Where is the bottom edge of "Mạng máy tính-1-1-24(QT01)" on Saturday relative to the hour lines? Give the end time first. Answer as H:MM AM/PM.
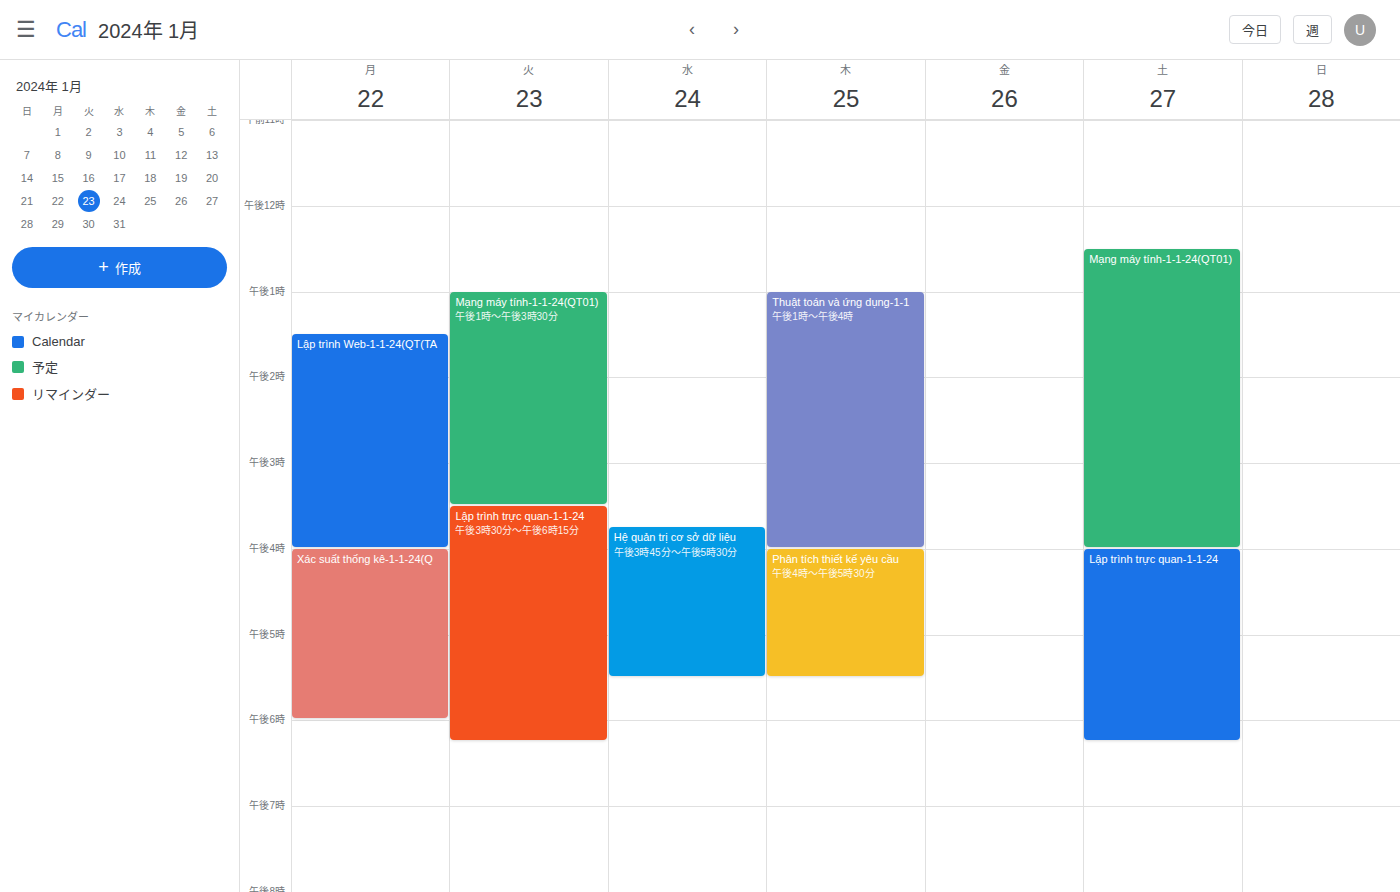
4:00 PM -- exactly on the 4 PM line.